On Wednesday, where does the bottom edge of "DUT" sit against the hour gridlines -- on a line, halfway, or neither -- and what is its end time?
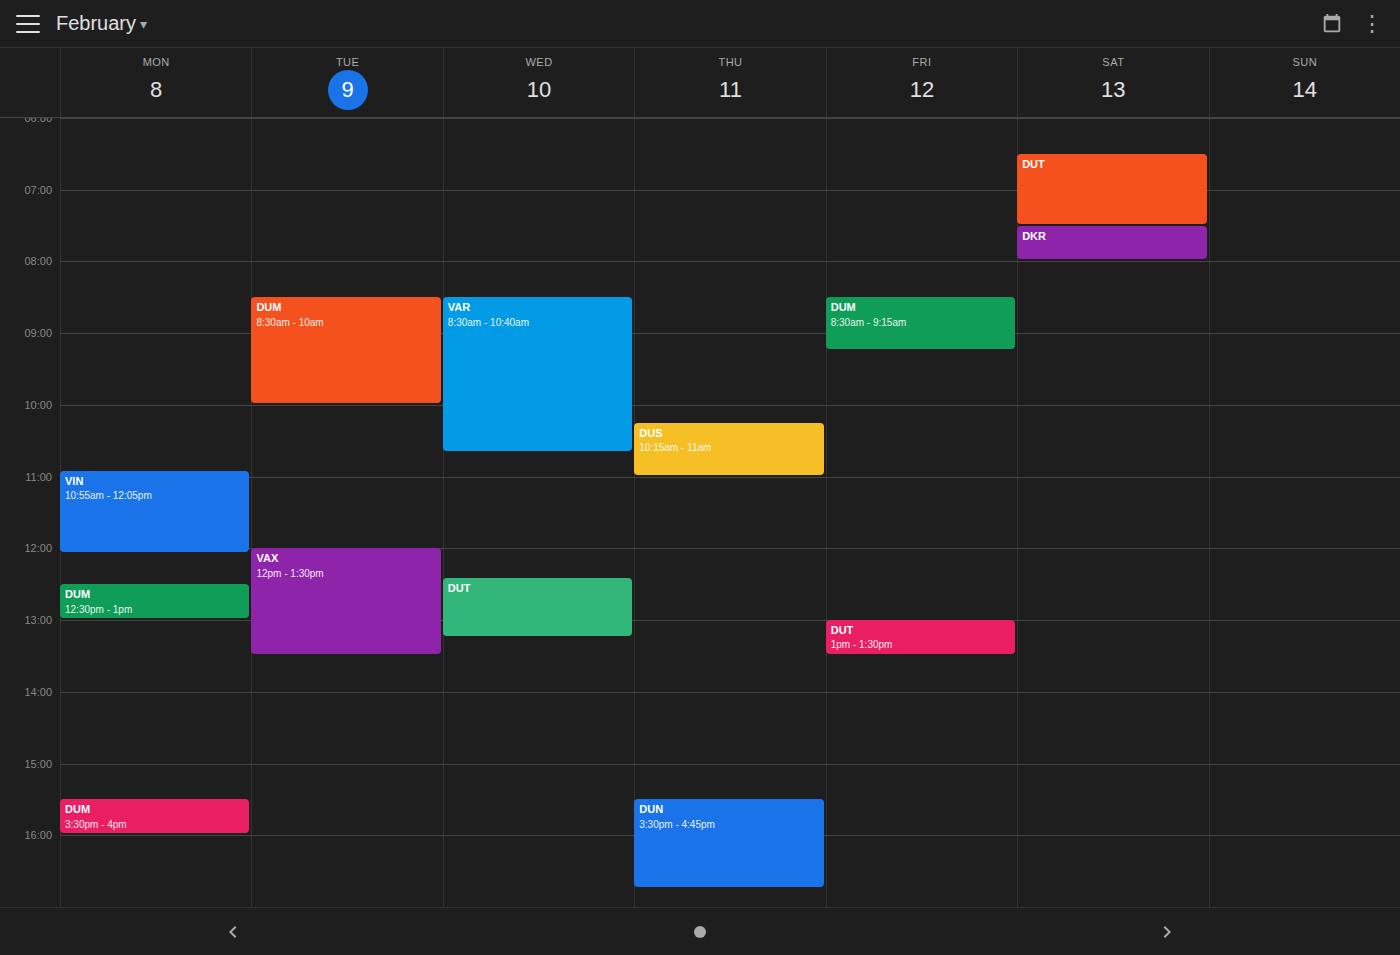
13:15 -- neither: a quarter of the way from the 13:00 line to the 14:00 line.